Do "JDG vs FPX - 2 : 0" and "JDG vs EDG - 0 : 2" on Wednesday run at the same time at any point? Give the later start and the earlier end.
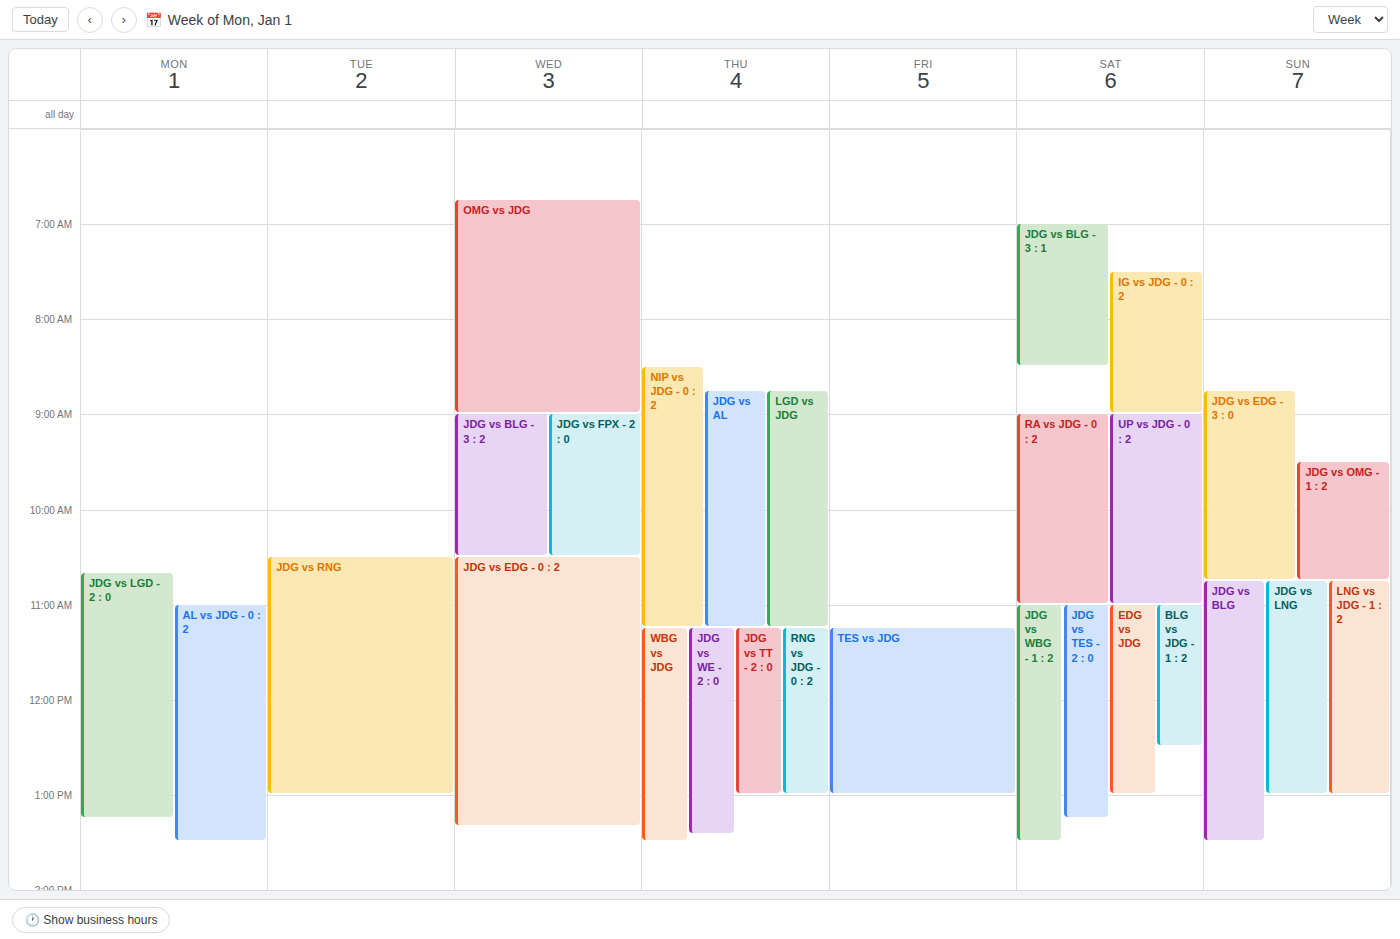
"JDG vs FPX - 2 : 0" ends at 10:30 AM, exactly when "JDG vs EDG - 0 : 2" starts -- they touch but do not overlap.